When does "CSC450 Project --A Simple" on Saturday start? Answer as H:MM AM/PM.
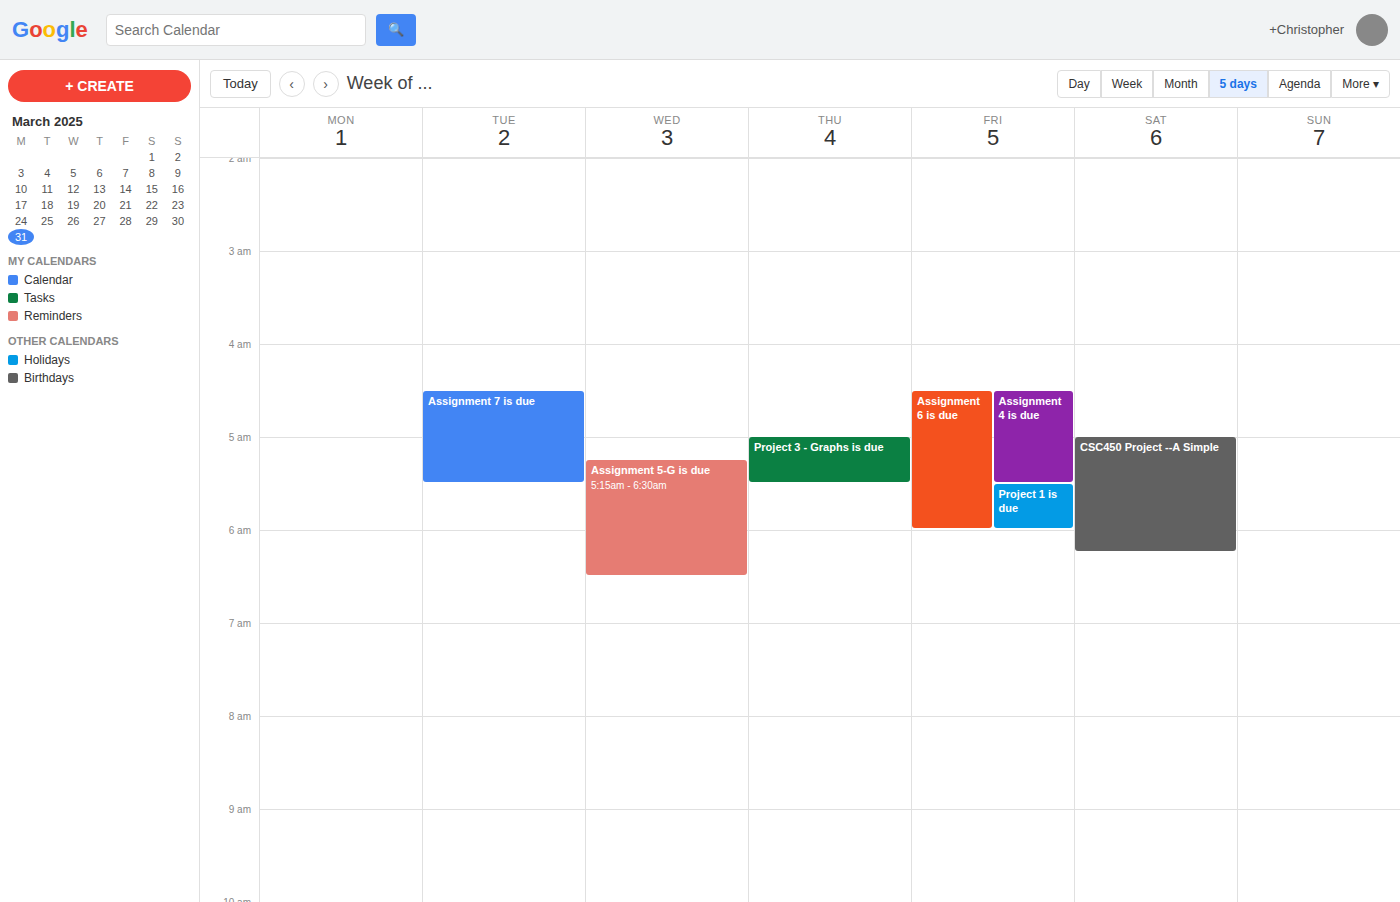
5:00 AM